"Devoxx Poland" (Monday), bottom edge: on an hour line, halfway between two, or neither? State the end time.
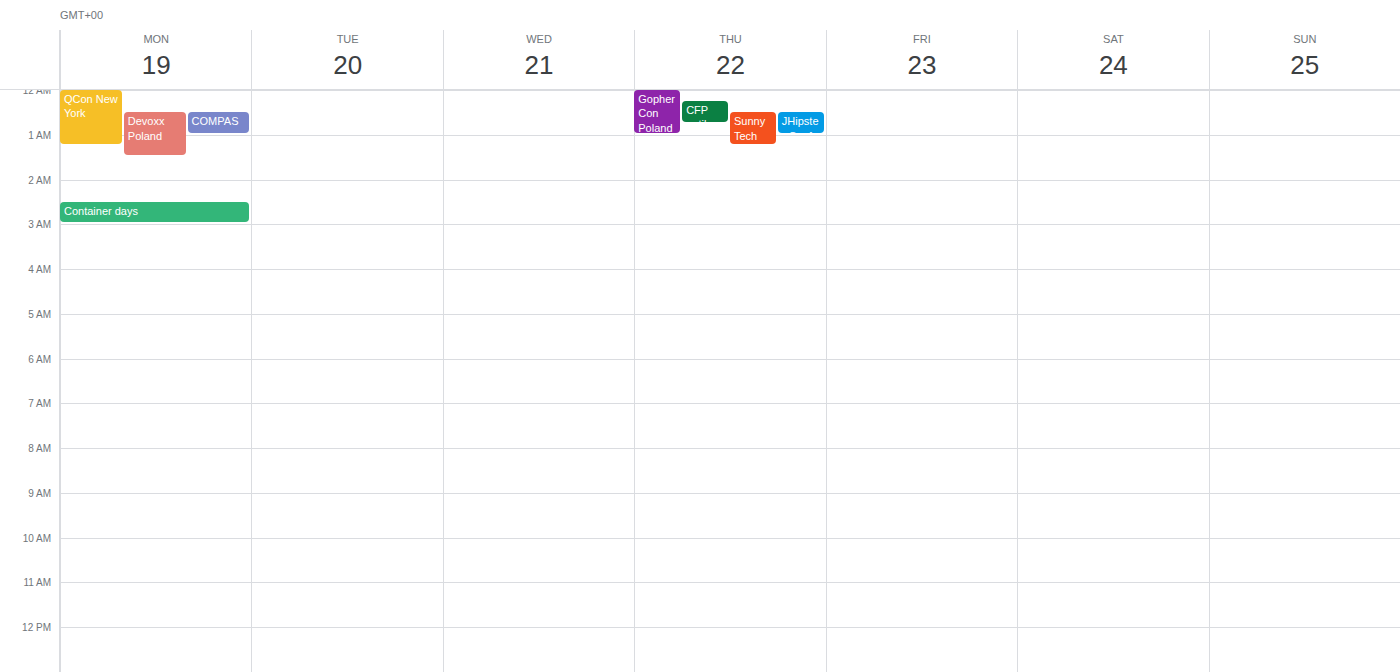
1:30 AM -- halfway between the 1 AM and 2 AM lines.